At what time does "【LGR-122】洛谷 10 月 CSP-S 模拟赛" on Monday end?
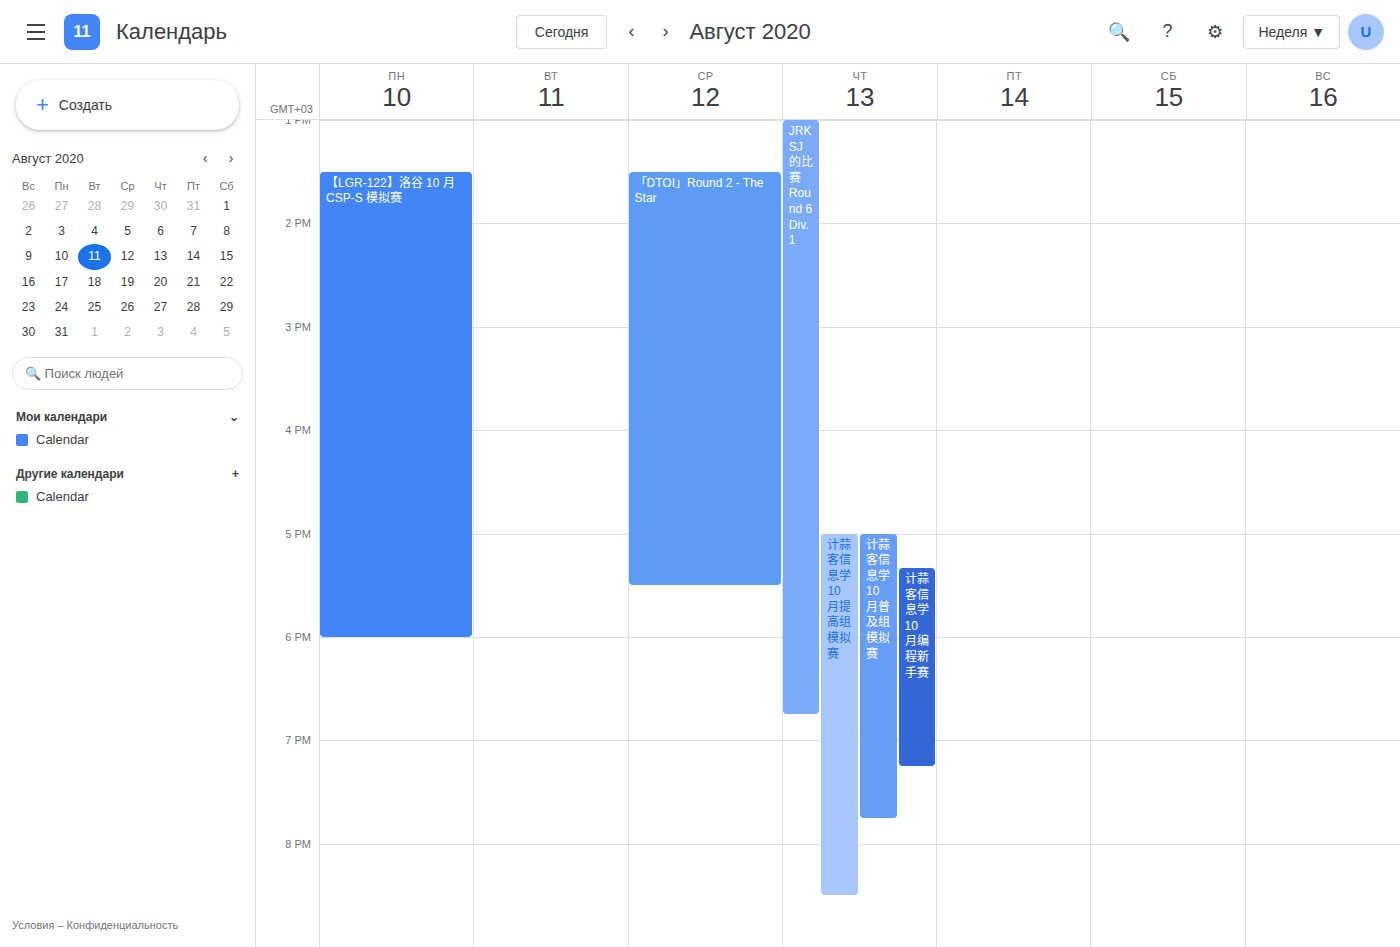
6:00 PM